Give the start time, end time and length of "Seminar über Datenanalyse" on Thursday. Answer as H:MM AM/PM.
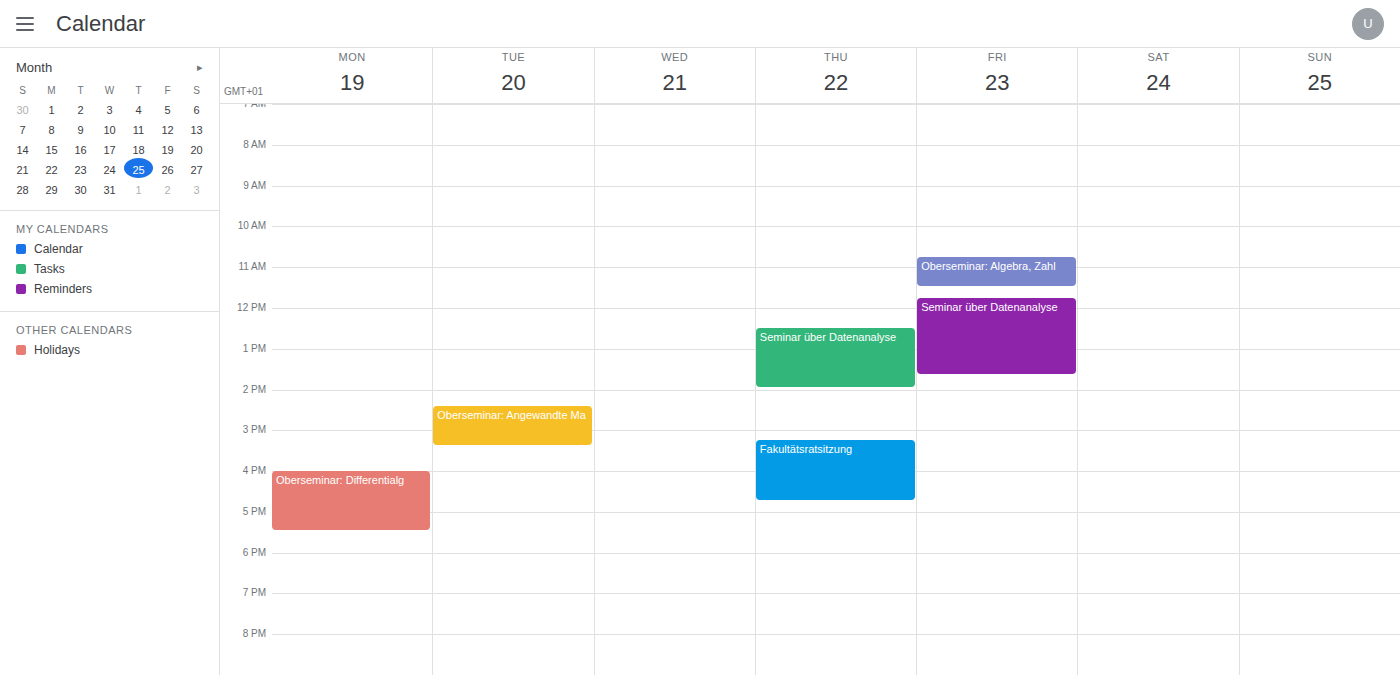
12:30 PM to 2:00 PM, 1 hour 30 minutes